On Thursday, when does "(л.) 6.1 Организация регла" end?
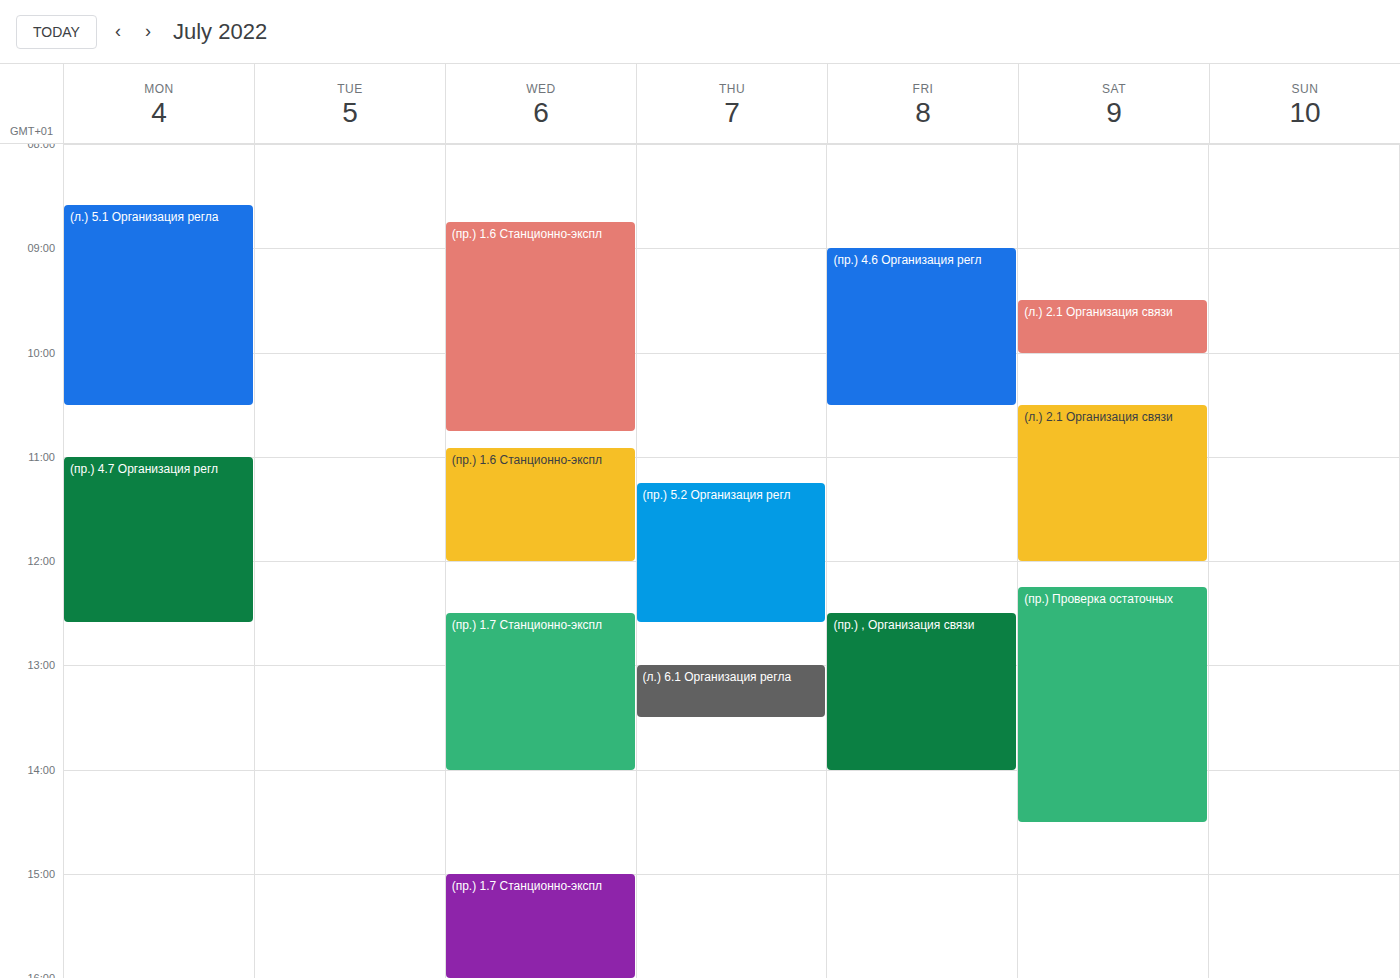
13:30